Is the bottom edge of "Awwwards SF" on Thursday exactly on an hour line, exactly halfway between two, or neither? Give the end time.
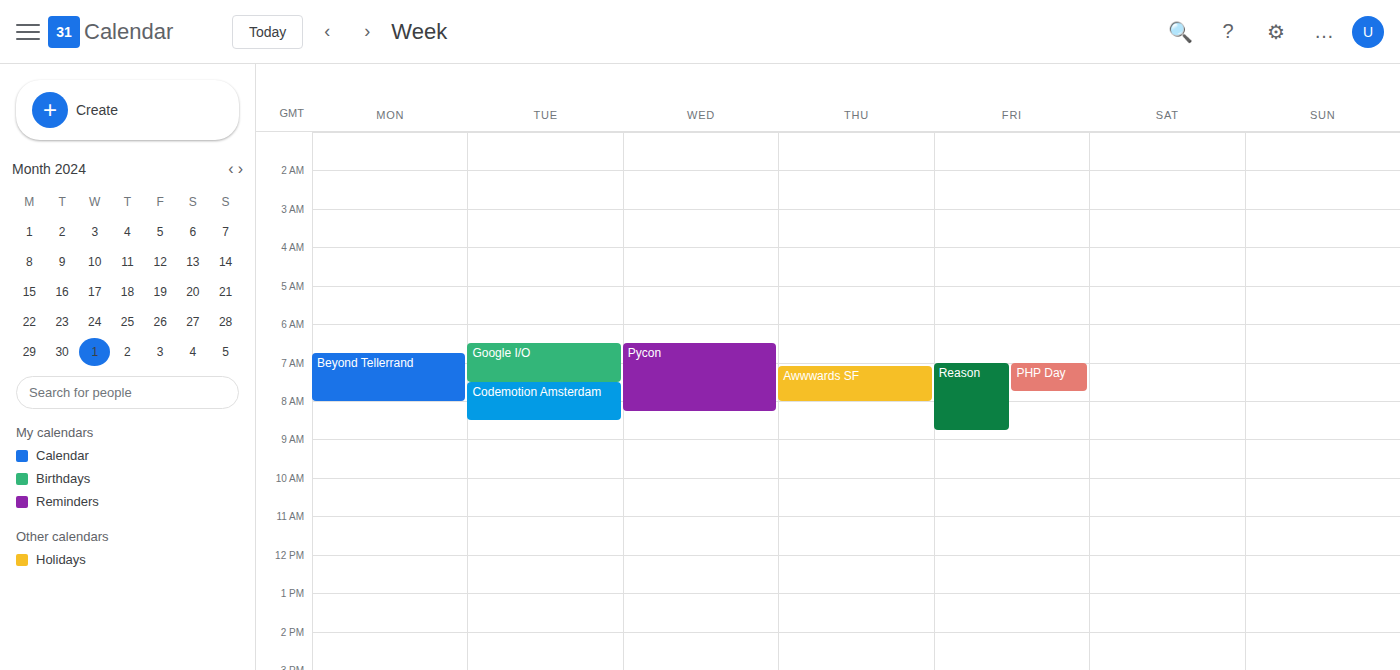
8:00 AM -- exactly on the 8 AM line.